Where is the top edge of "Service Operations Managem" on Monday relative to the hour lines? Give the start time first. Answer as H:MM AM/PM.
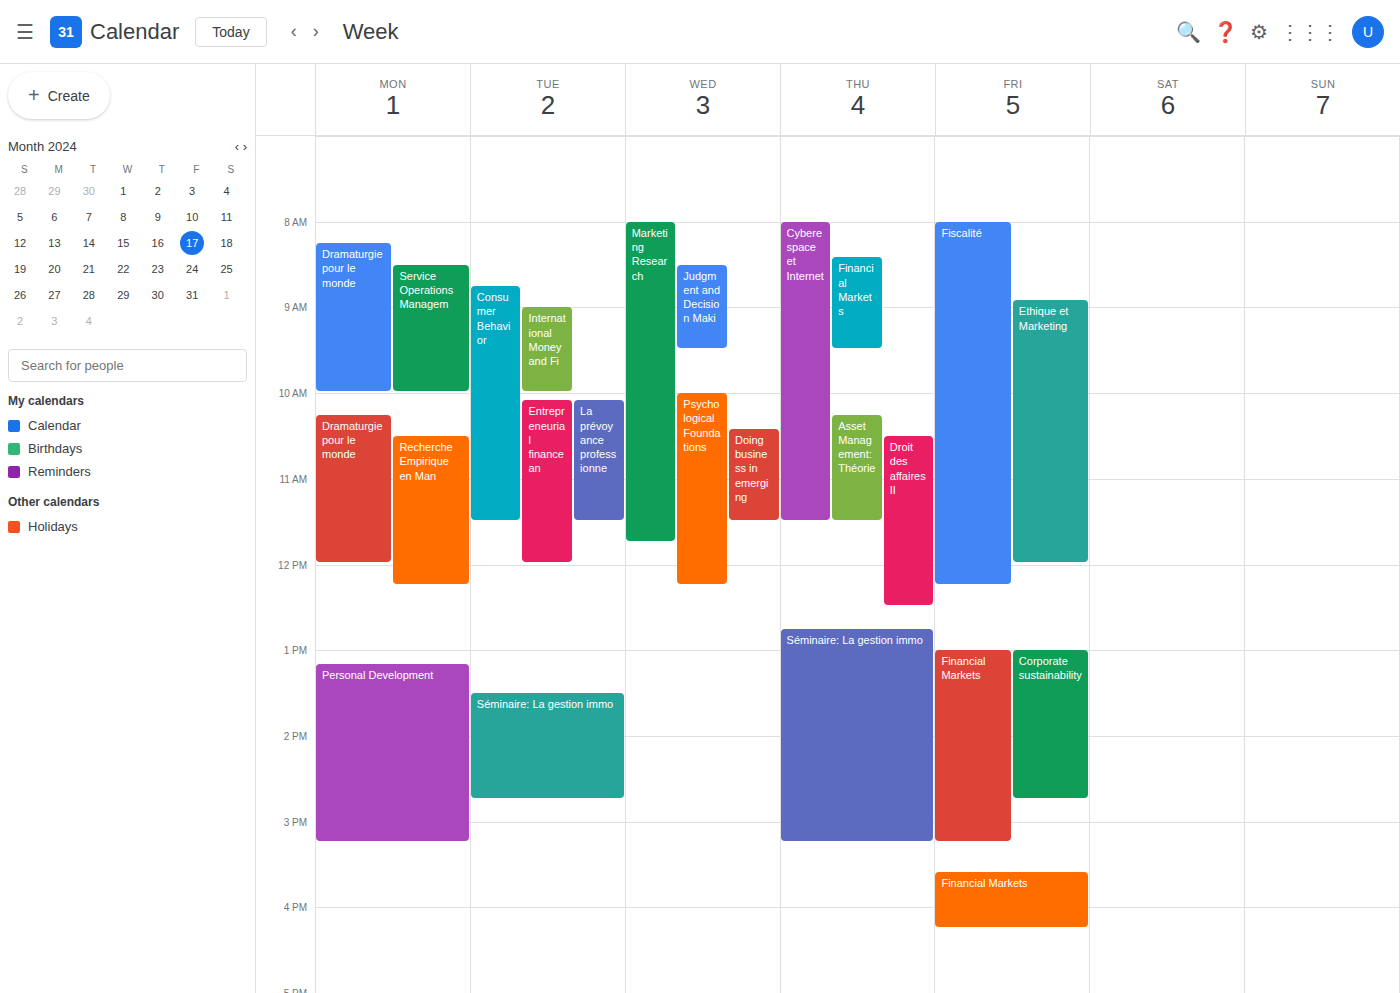
8:30 AM -- halfway between the 8 AM and 9 AM lines.